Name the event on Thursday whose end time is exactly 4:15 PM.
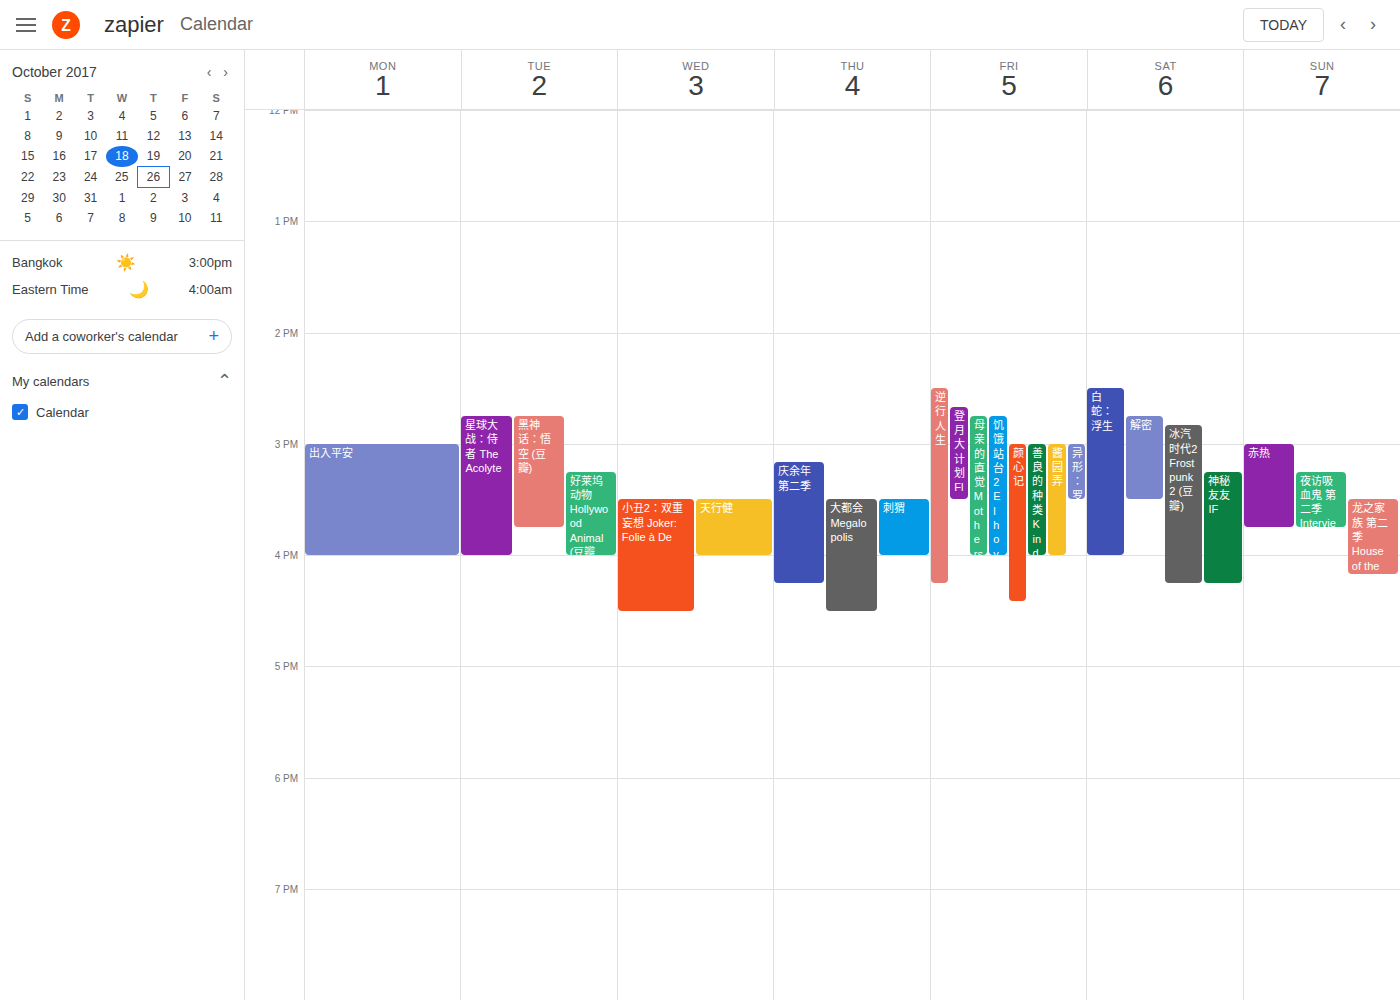
"庆余年 第二季"